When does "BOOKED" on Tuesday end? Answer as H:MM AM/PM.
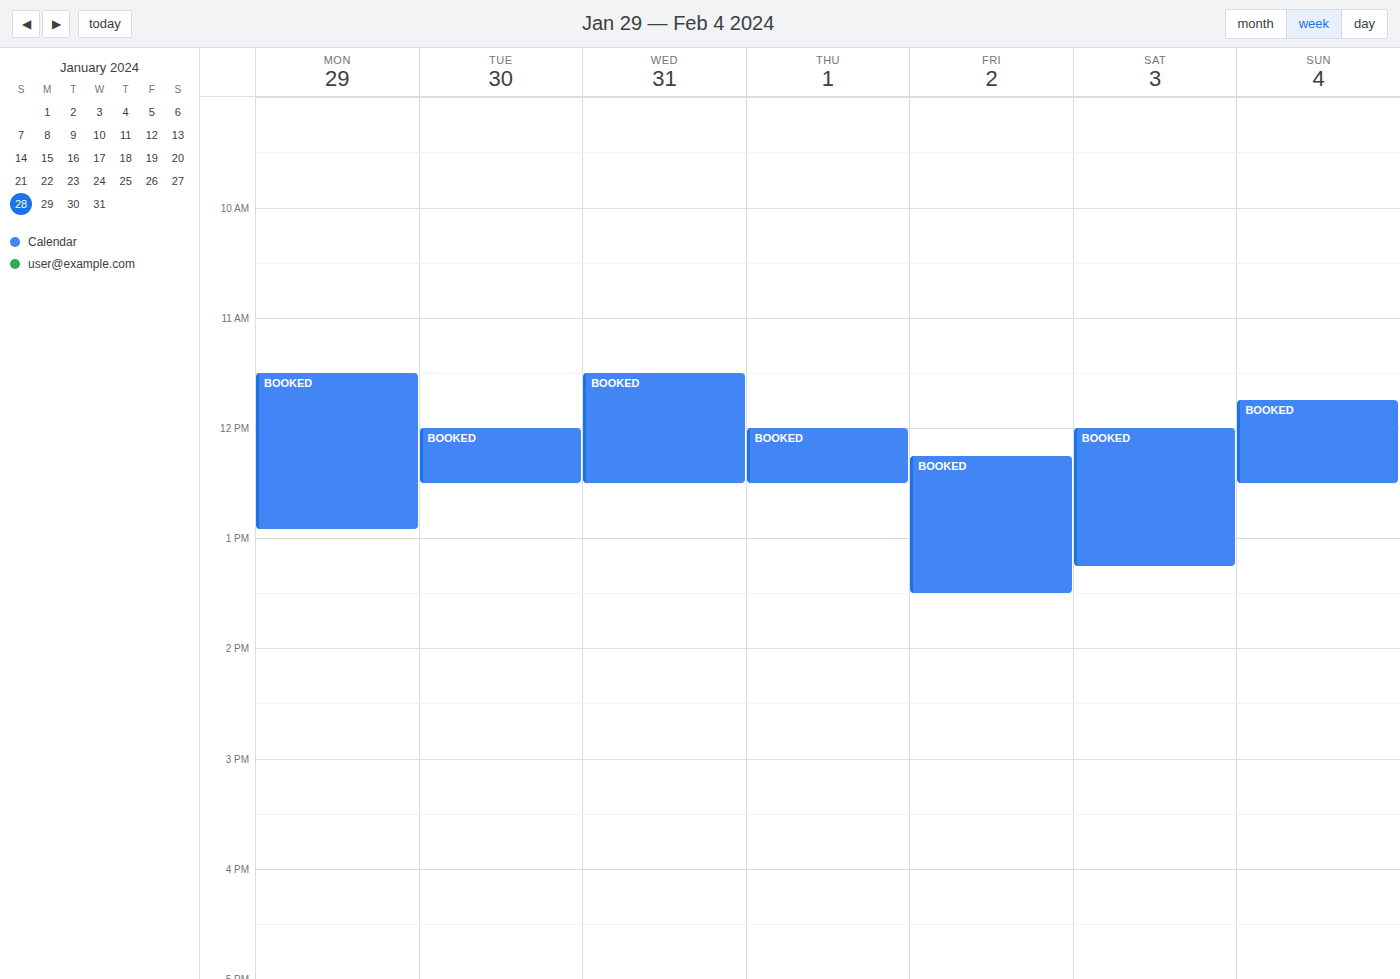
12:30 PM